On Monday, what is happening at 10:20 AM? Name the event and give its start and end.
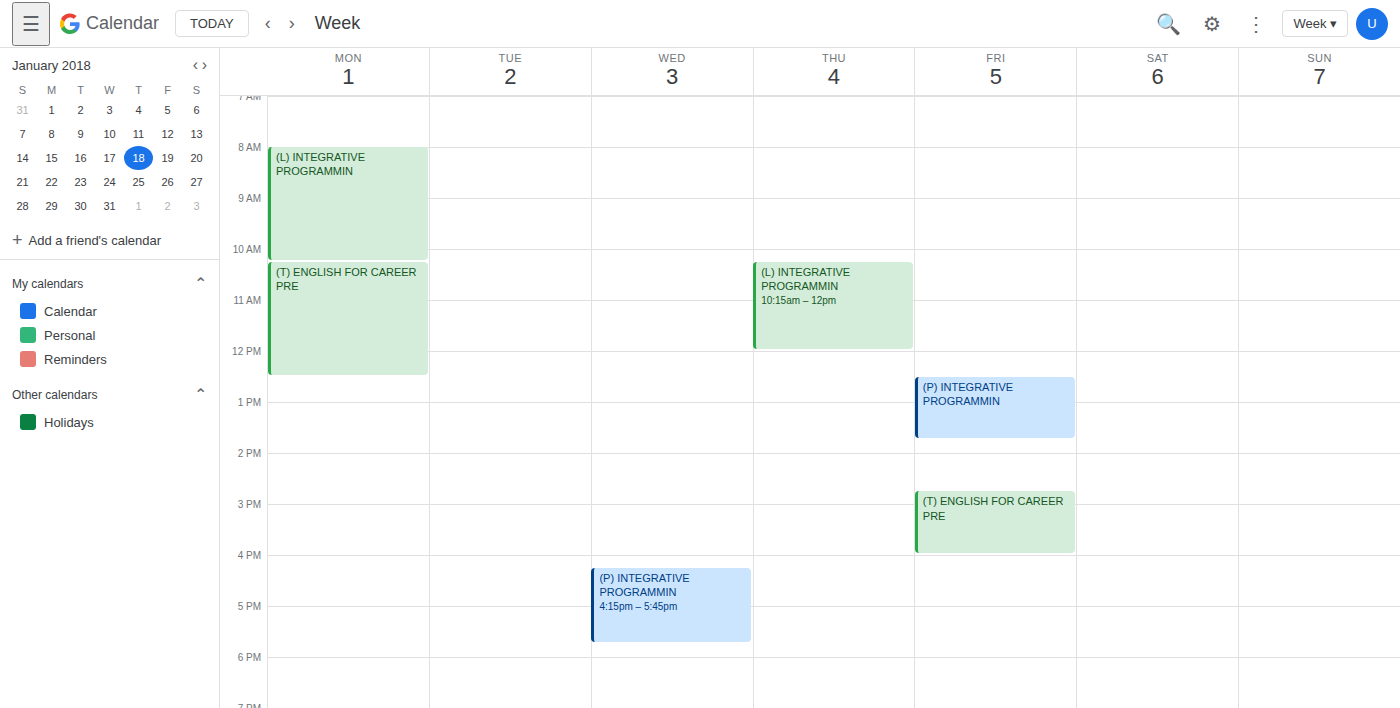
"(T) ENGLISH FOR CAREER PRE", 10:15 AM to 12:30 PM